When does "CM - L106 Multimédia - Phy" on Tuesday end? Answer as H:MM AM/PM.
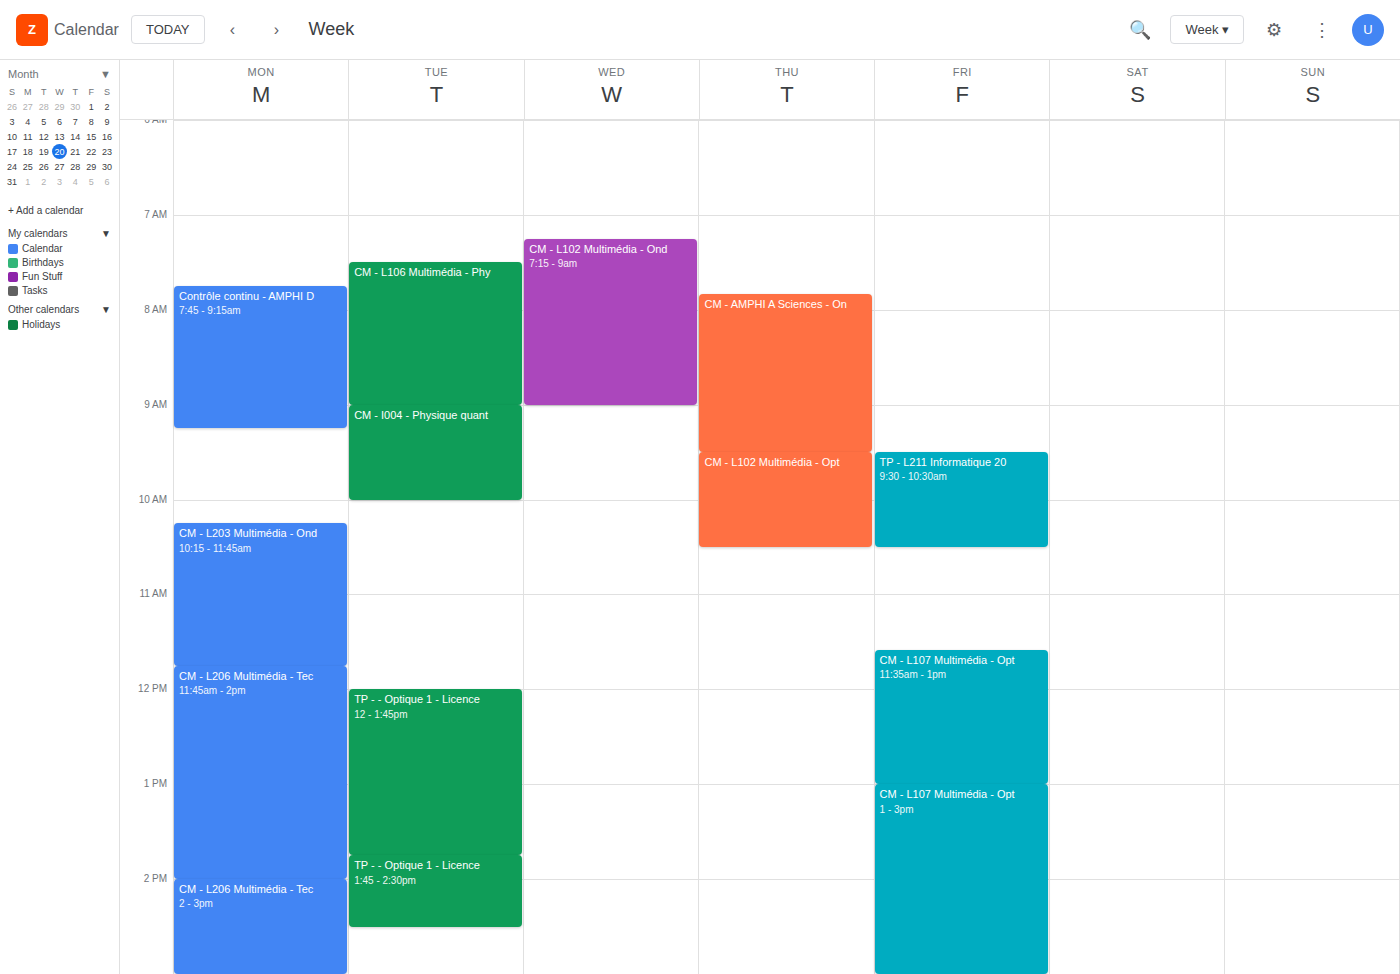
9:00 AM